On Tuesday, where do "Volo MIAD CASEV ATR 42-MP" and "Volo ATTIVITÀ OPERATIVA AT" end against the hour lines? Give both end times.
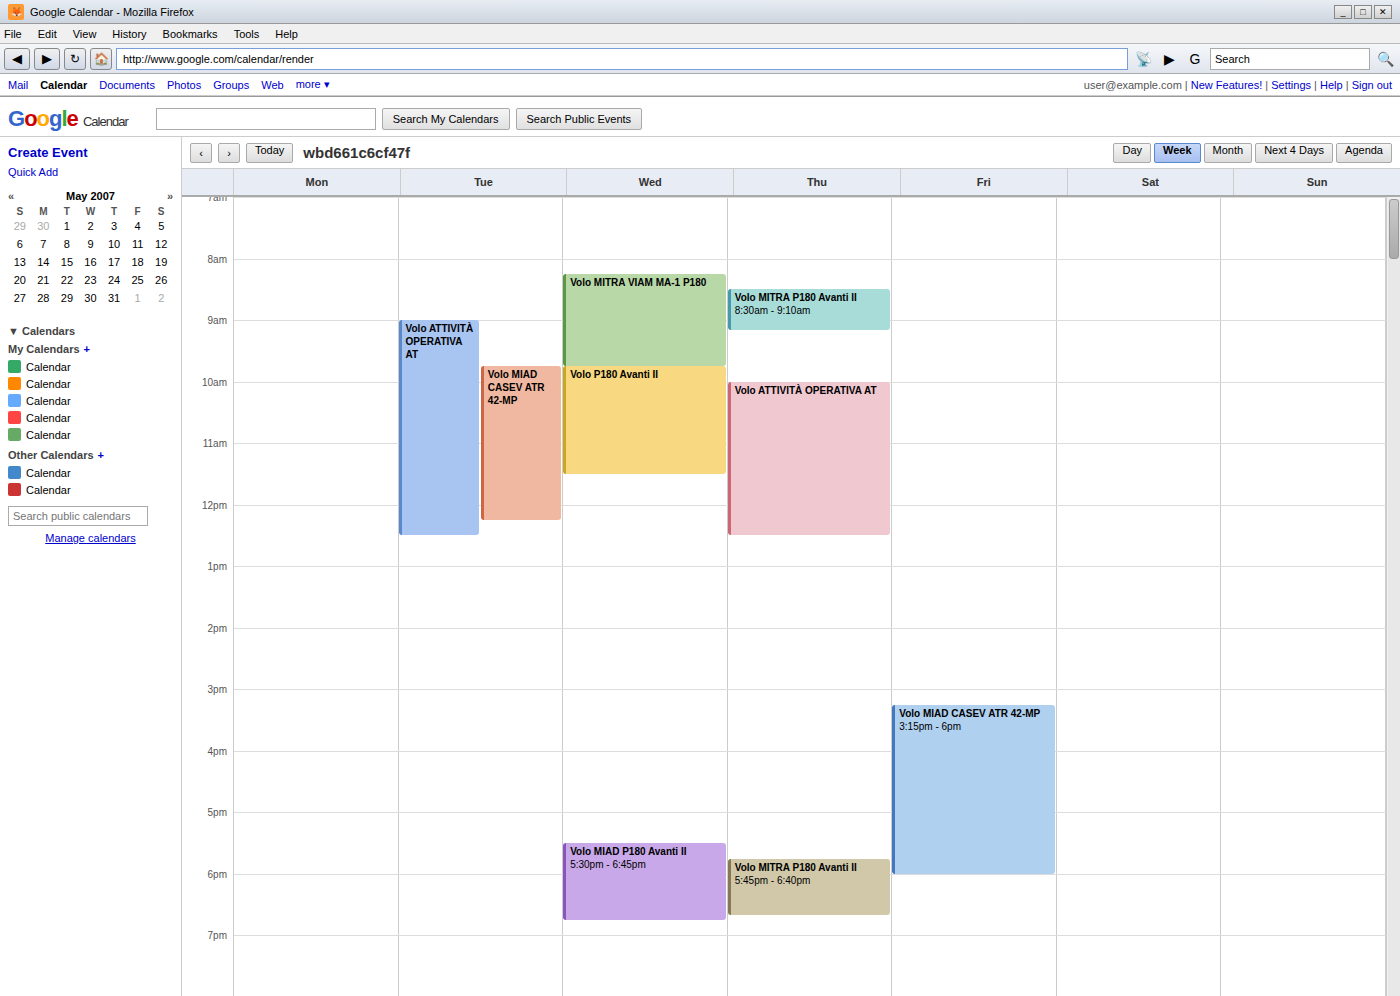
"Volo MIAD CASEV ATR 42-MP": 12:15 PM, neither: a quarter of the way from the 12 PM line to the 1 PM line. "Volo ATTIVITÀ OPERATIVA AT": 12:30 PM, halfway between the 12 PM and 1 PM lines.